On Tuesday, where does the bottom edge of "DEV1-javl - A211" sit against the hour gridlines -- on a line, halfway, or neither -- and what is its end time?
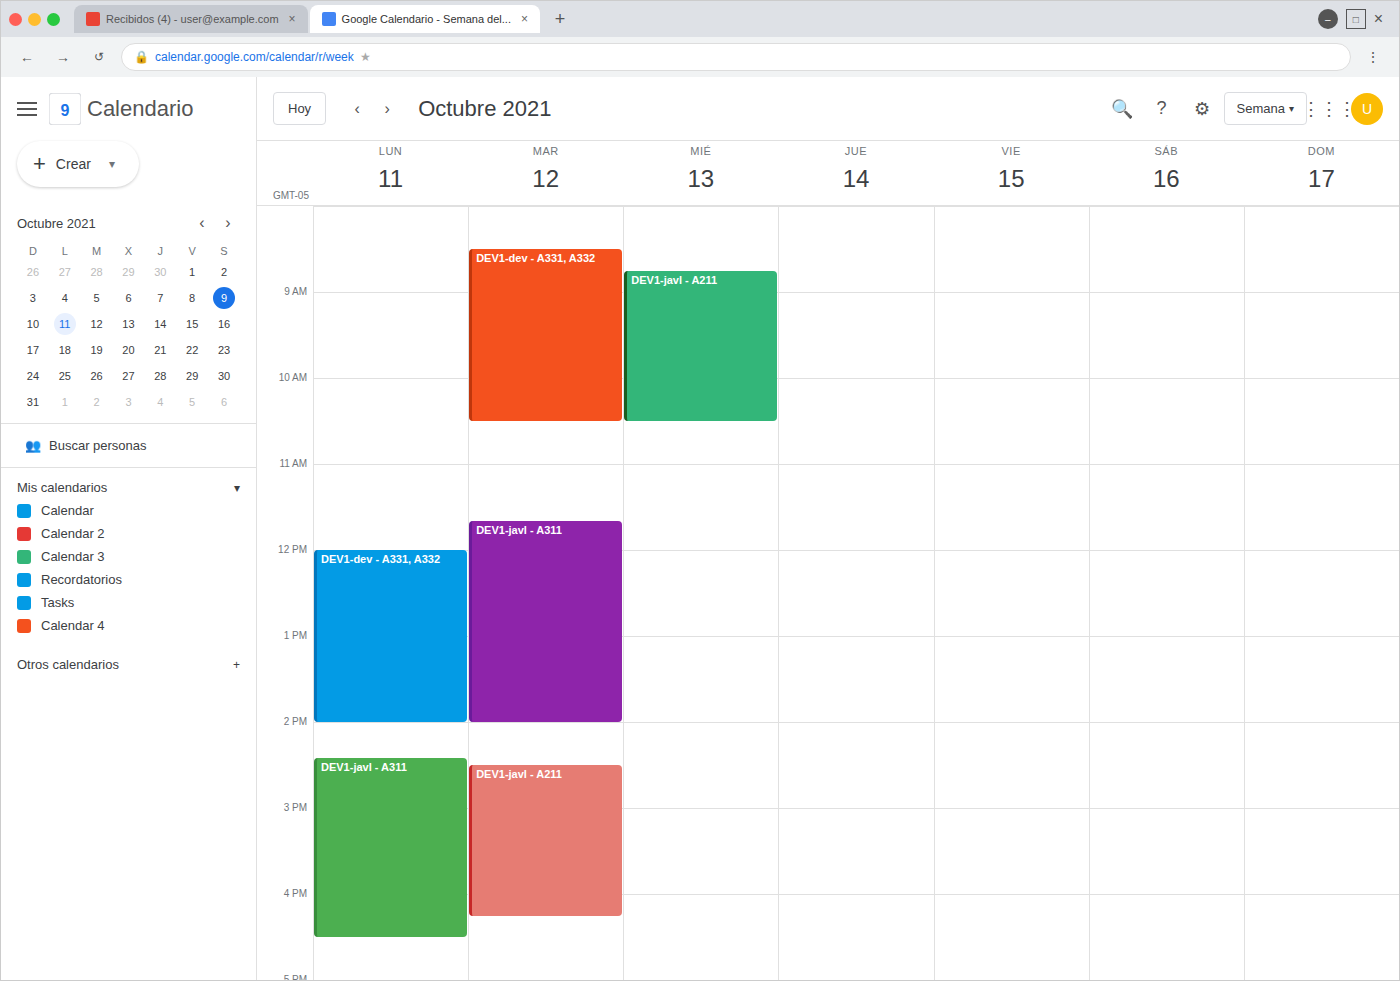
4:15 PM -- neither: a quarter of the way from the 4 PM line to the 5 PM line.